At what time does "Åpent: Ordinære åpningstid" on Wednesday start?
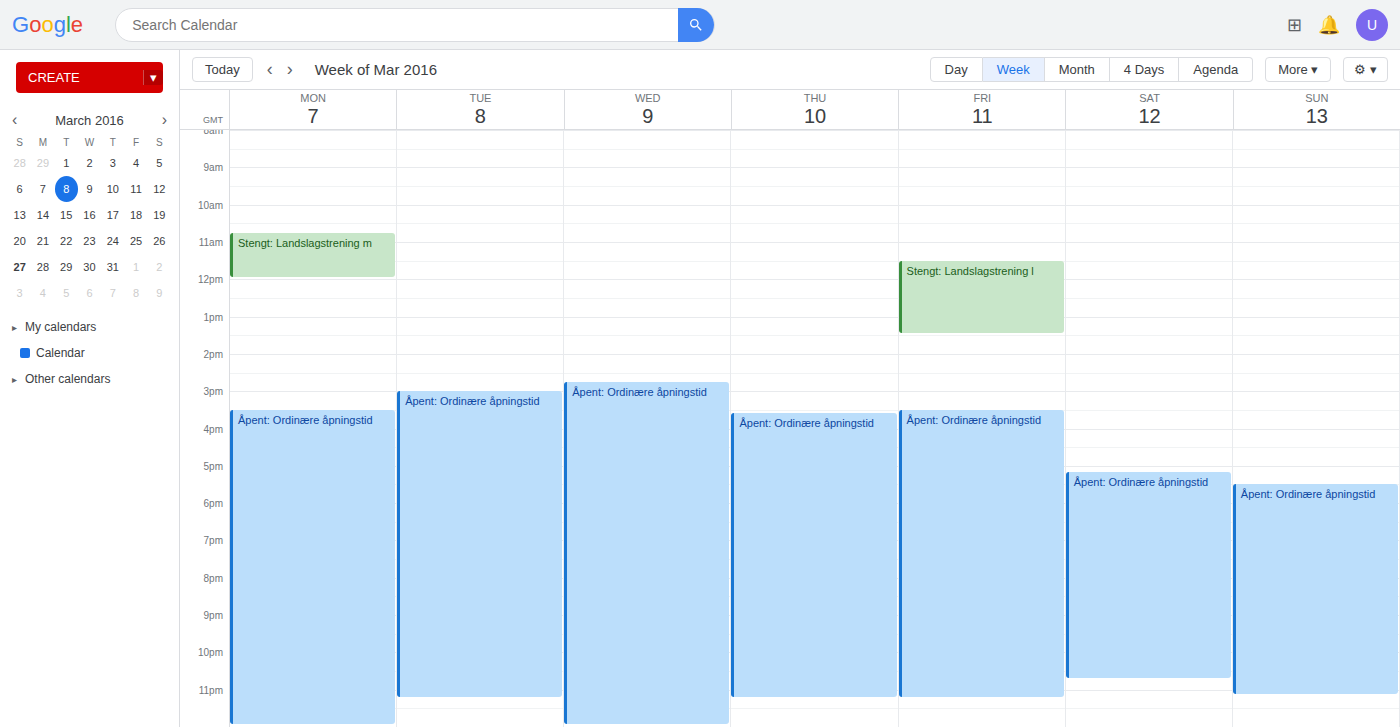
2:45 PM